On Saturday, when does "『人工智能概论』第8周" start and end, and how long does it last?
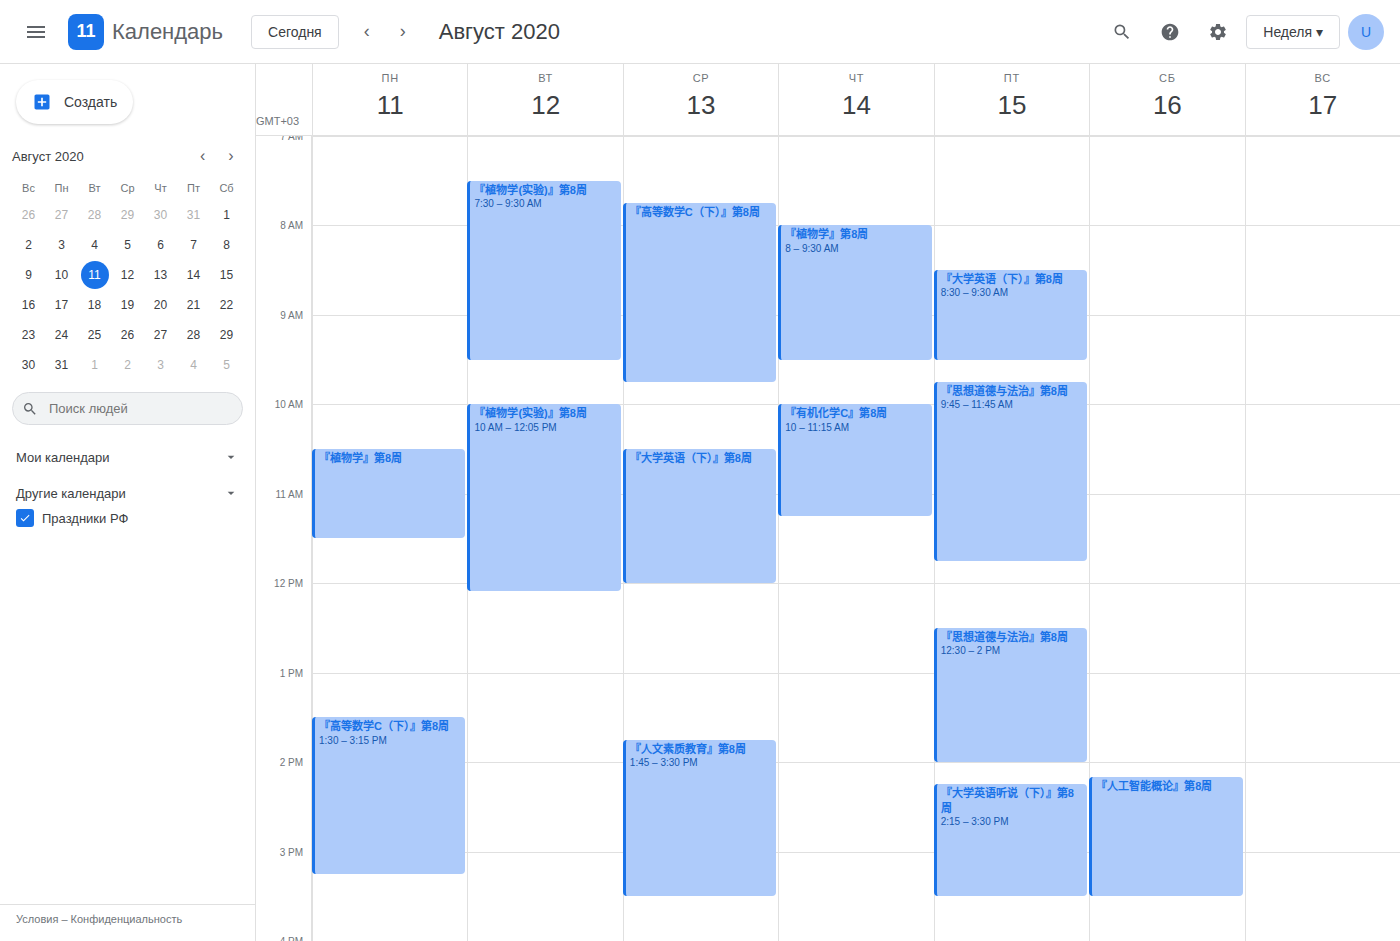
2:10 PM to 3:30 PM, 1 hour 20 minutes